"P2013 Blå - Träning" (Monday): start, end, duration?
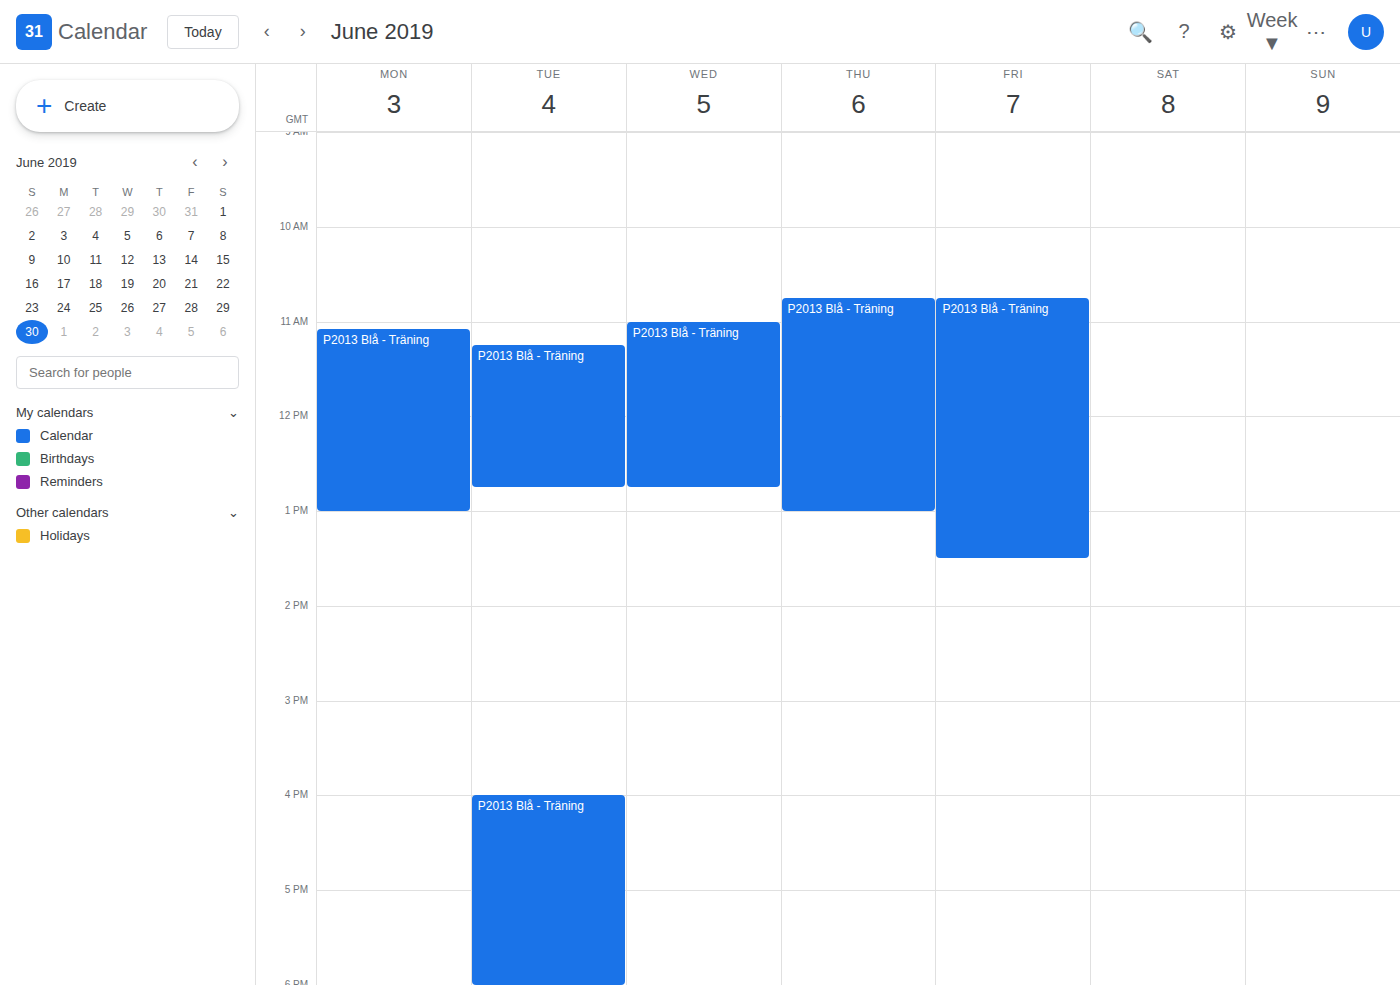
11:05 AM to 1:00 PM, 1 hour 55 minutes